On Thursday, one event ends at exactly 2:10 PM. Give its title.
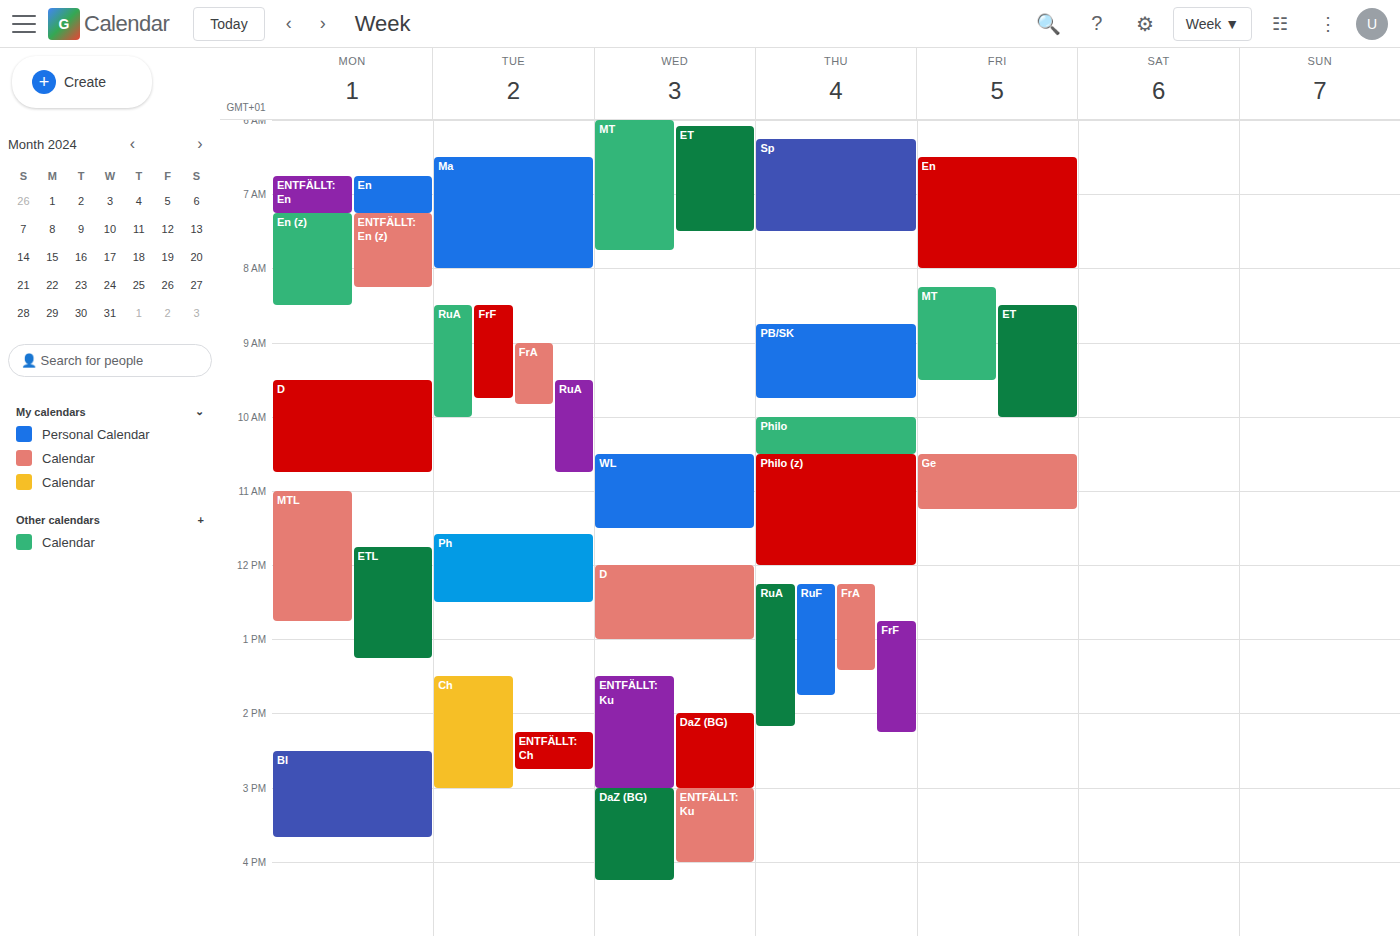
"RuA"